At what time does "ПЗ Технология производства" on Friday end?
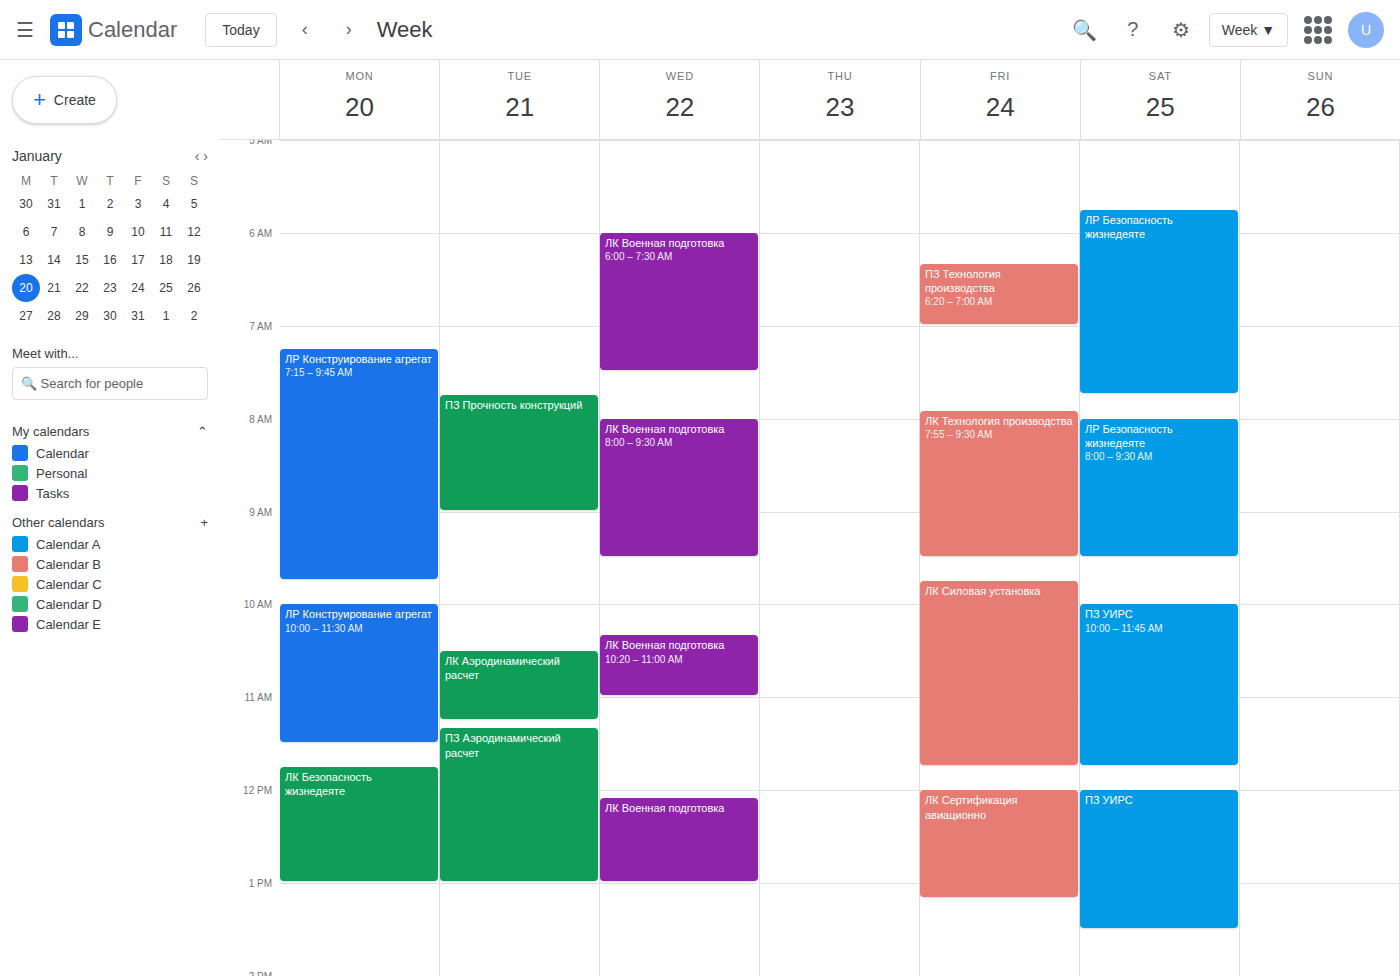
07:00